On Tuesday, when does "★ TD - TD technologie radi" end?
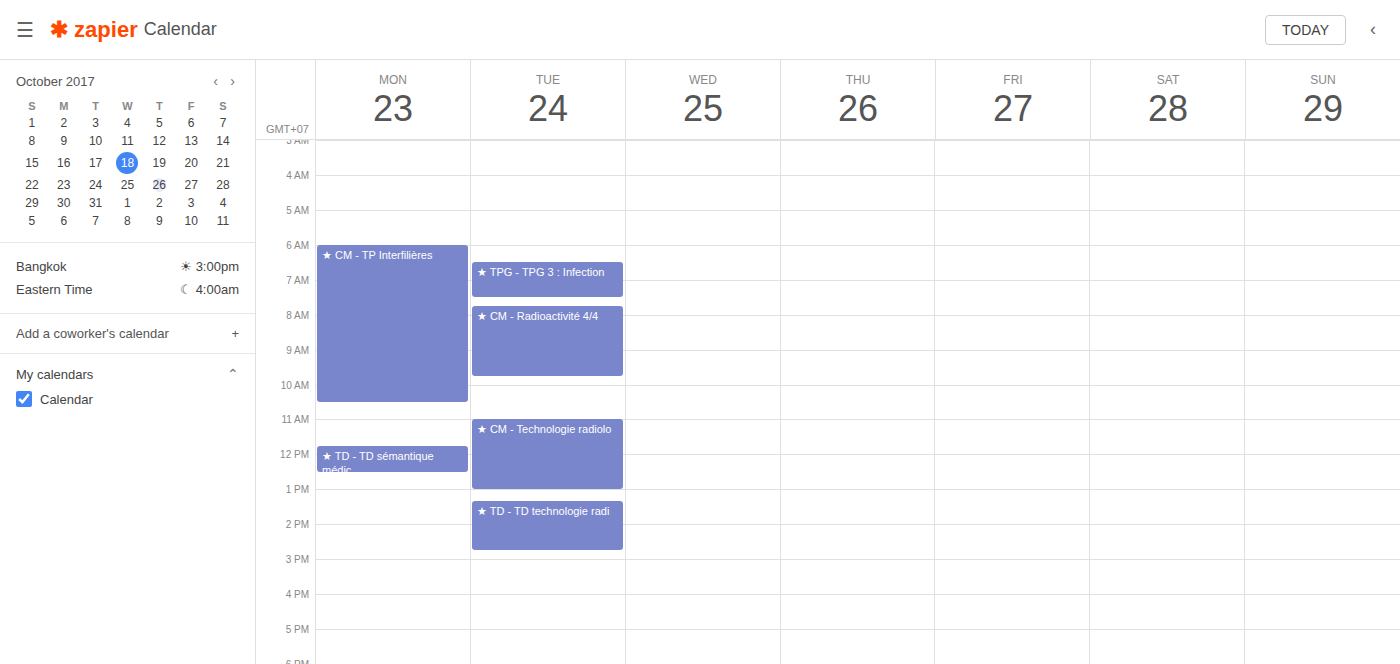
2:45 PM